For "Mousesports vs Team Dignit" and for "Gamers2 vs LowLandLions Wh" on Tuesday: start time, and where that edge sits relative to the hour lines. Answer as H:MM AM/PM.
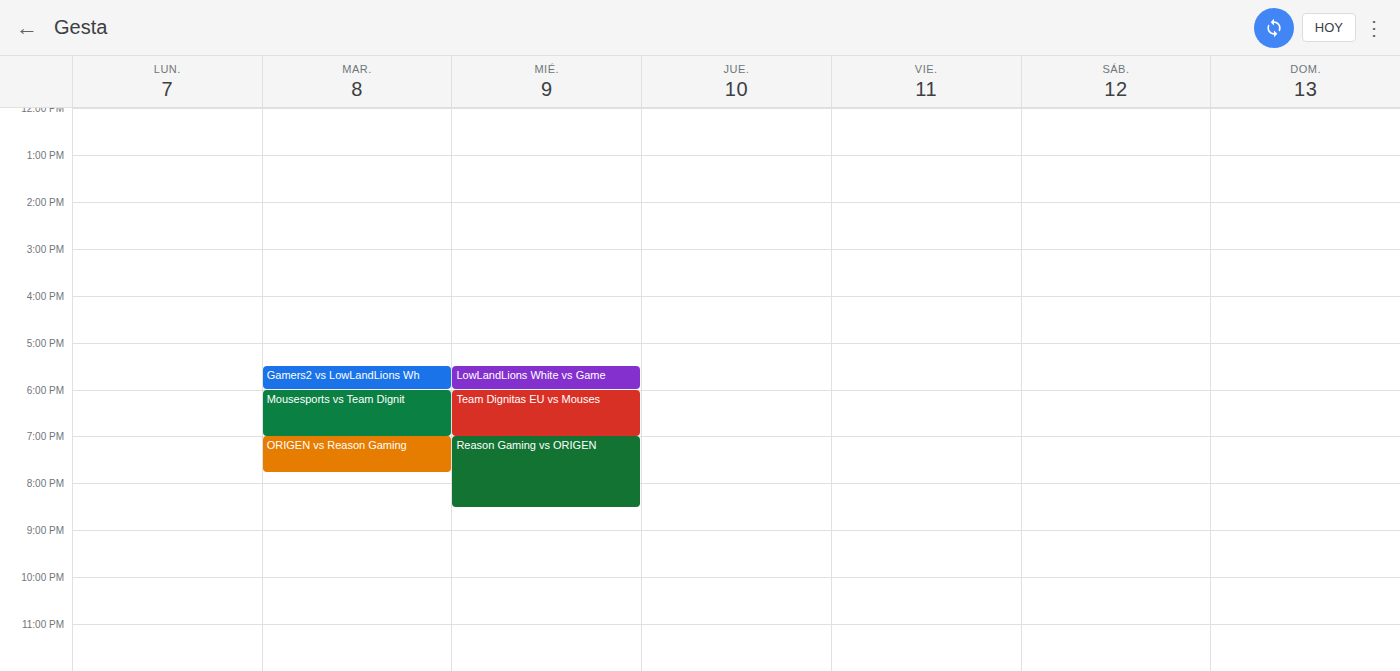
"Mousesports vs Team Dignit": 6:00 PM, exactly on the 6 PM line. "Gamers2 vs LowLandLions Wh": 5:30 PM, halfway between the 5 PM and 6 PM lines.